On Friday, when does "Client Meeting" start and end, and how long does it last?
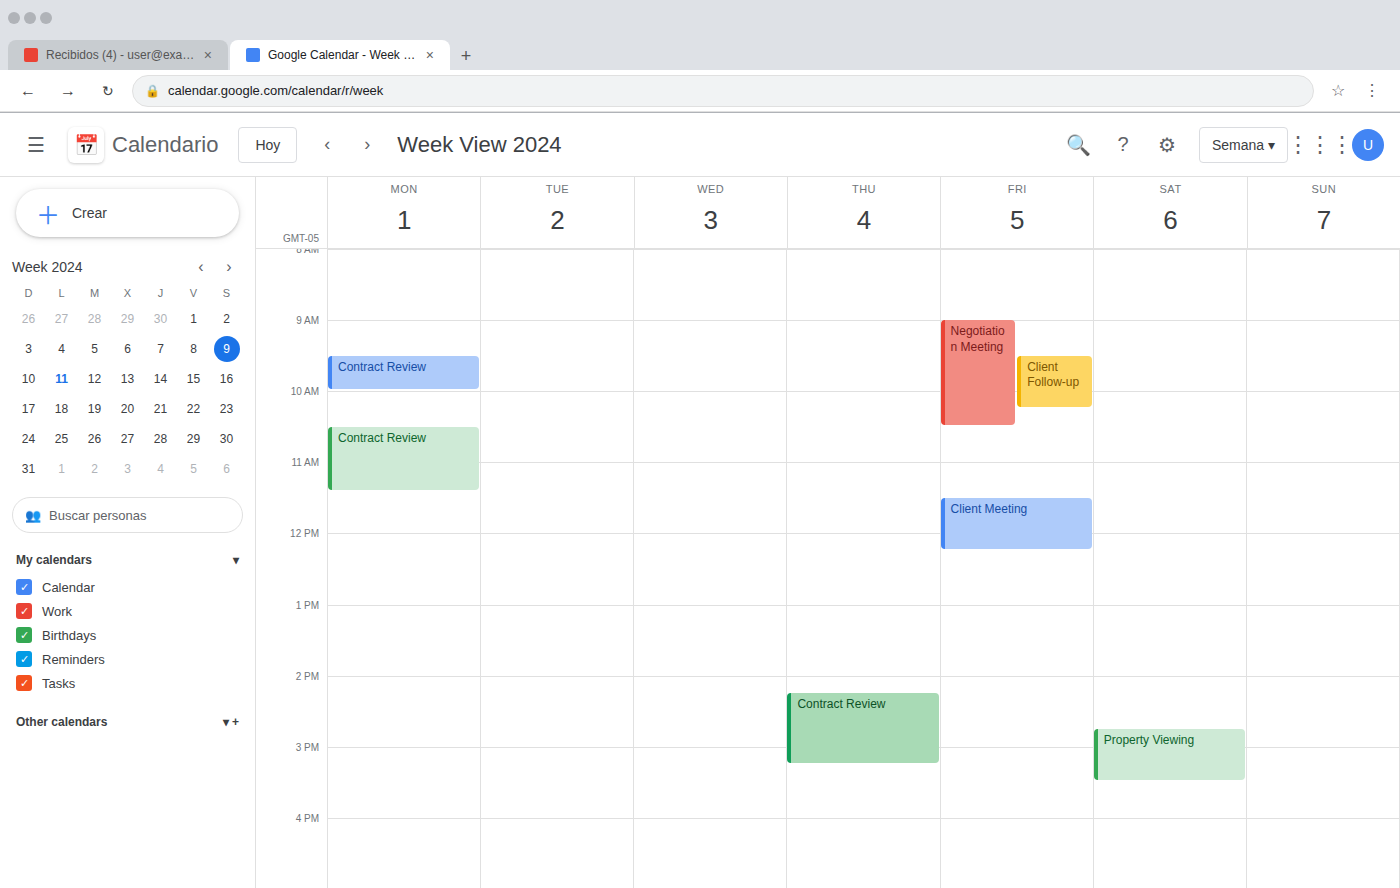
11:30 AM to 12:15 PM, 45 minutes